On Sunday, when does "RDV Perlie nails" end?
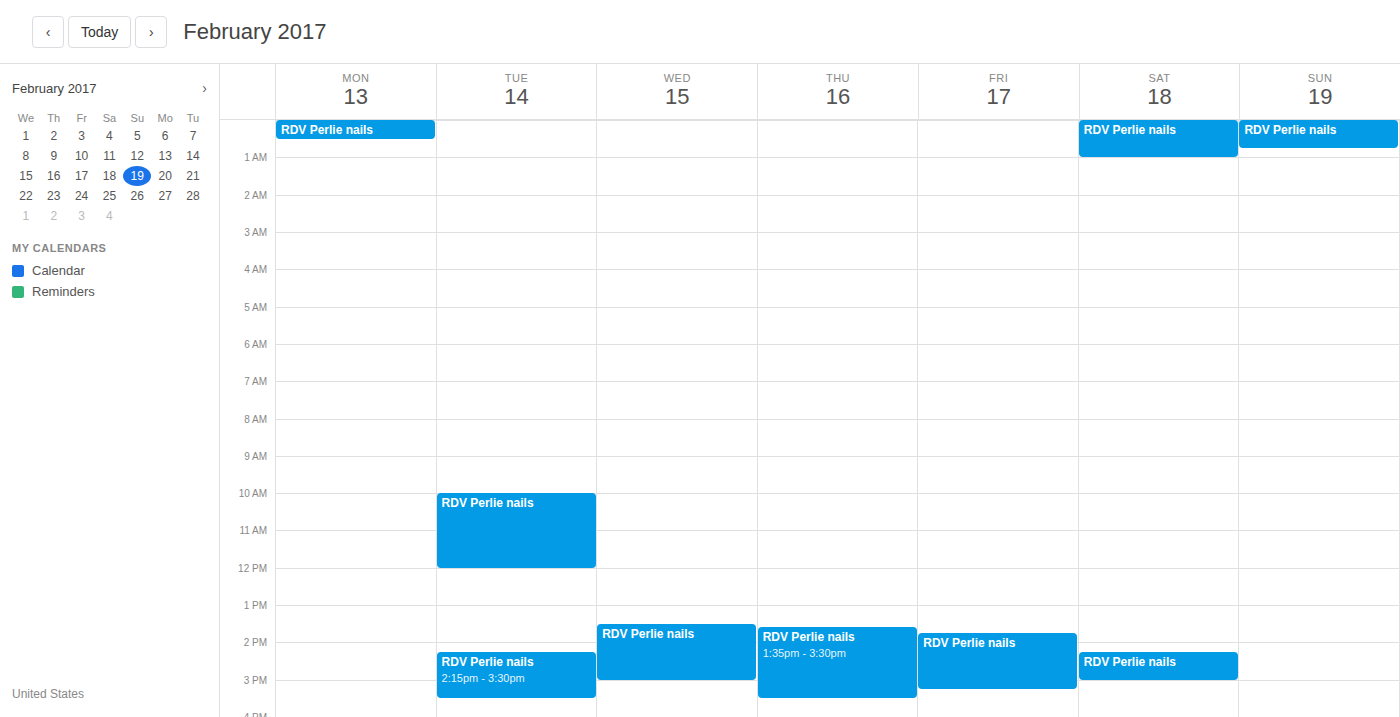
12:45 AM